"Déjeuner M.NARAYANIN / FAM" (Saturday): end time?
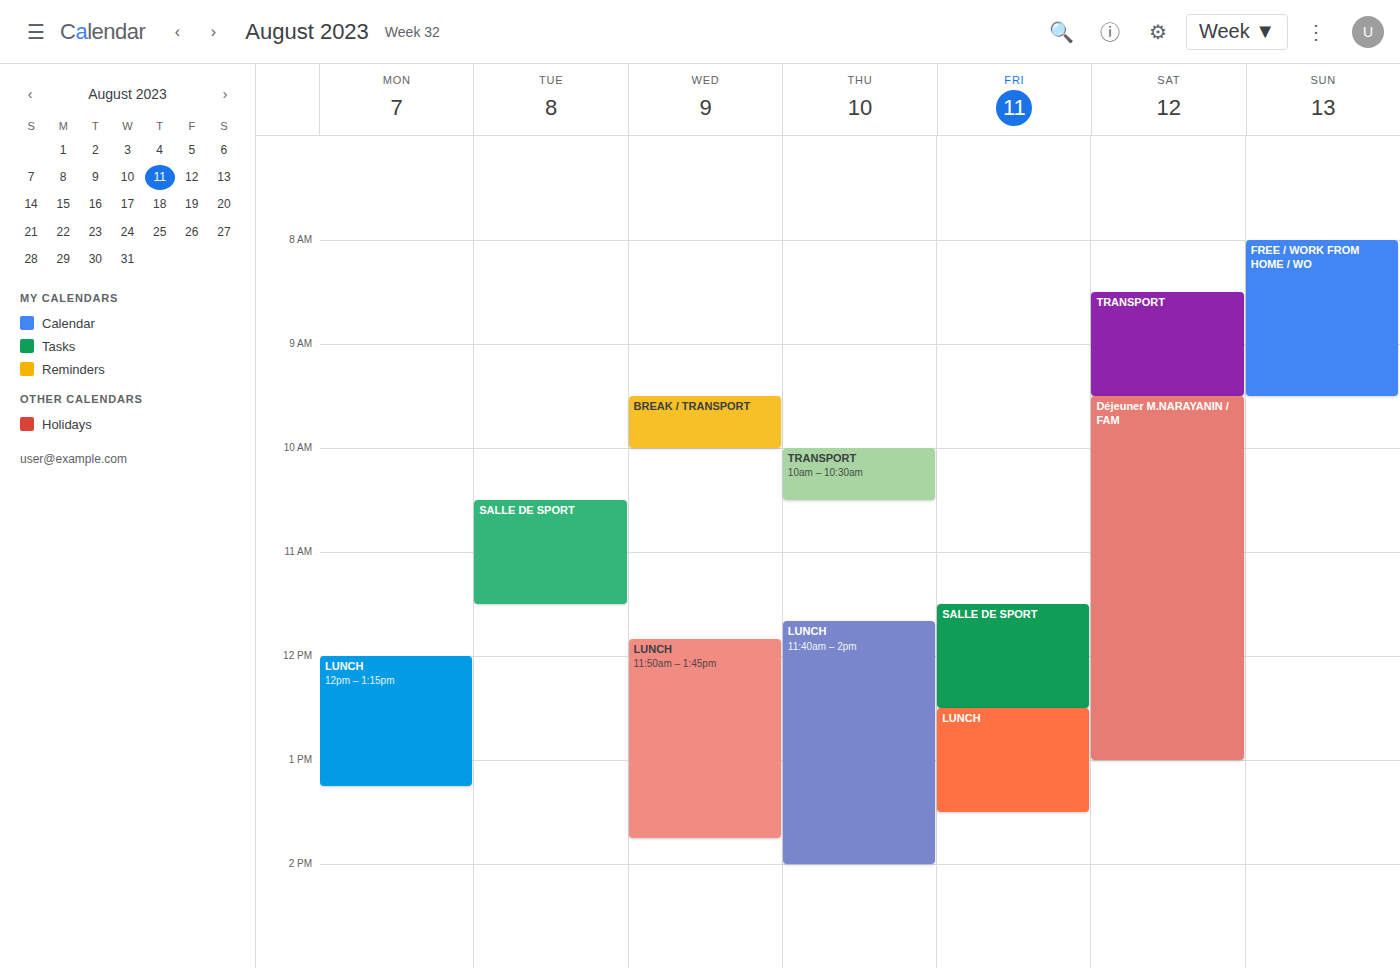
1:00 PM